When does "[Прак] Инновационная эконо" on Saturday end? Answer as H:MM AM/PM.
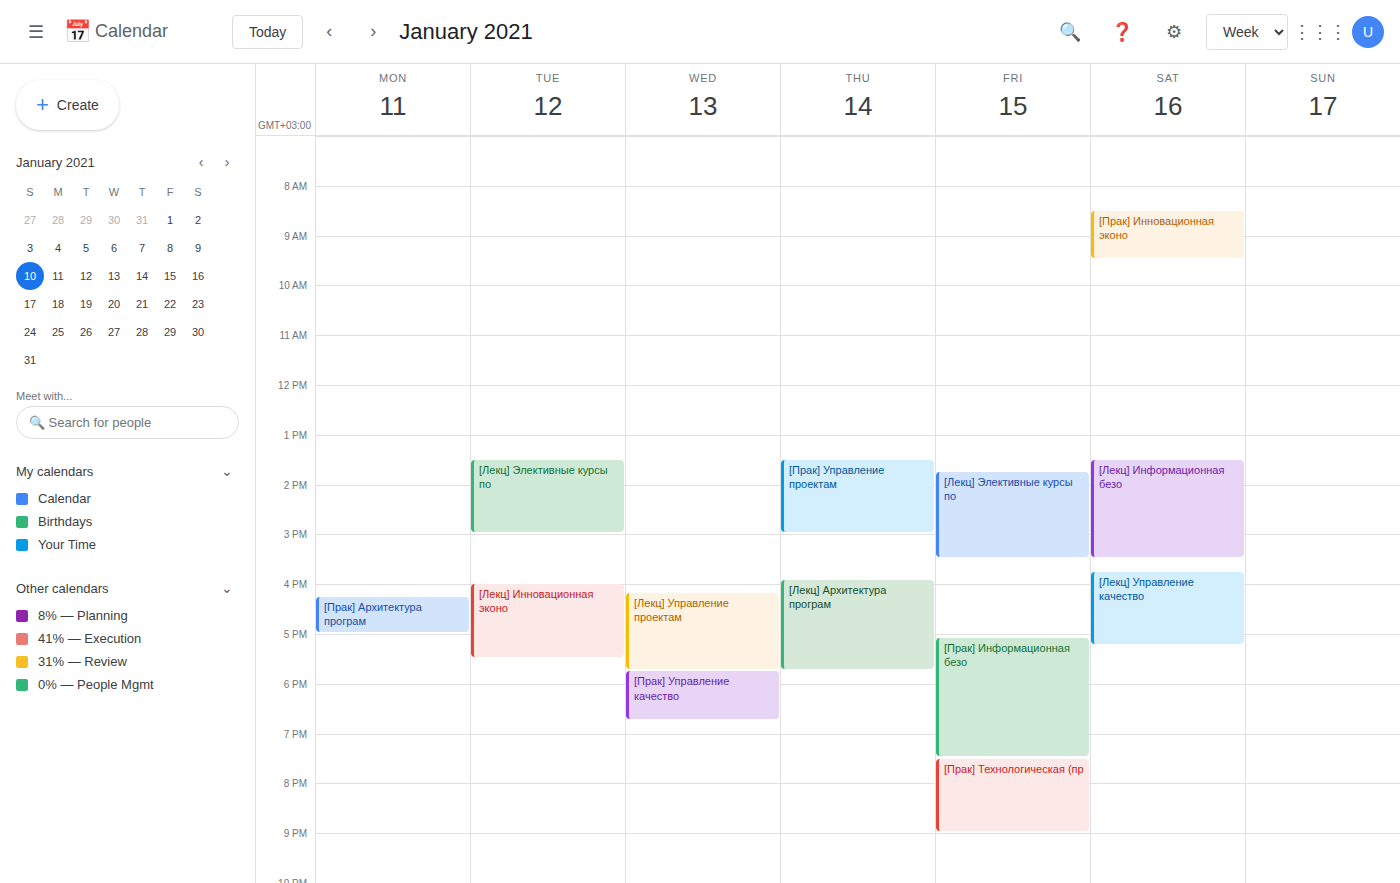
9:30 AM